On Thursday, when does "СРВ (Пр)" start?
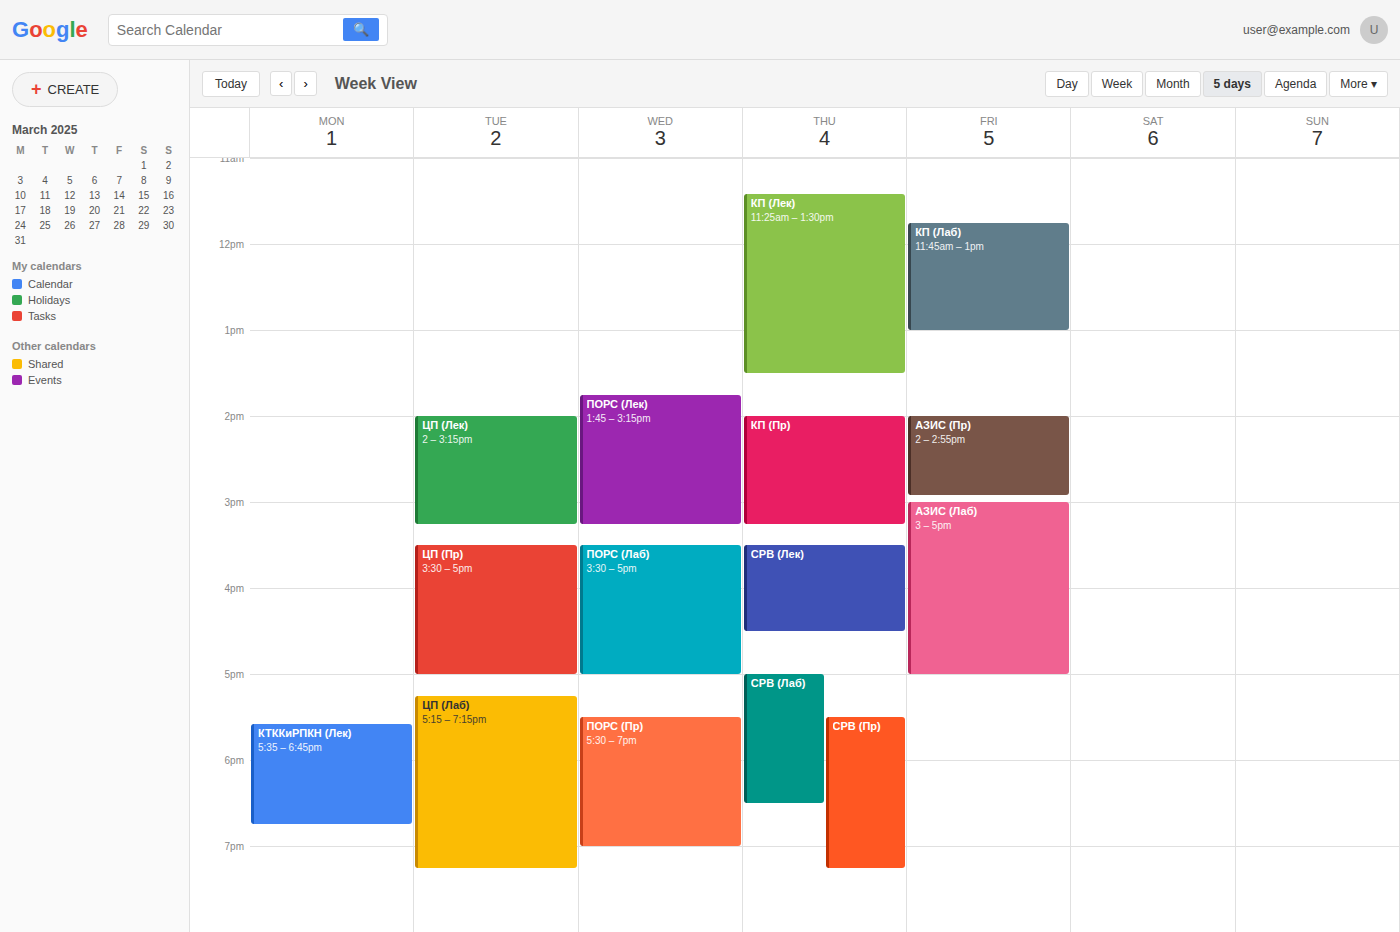
5:30 PM